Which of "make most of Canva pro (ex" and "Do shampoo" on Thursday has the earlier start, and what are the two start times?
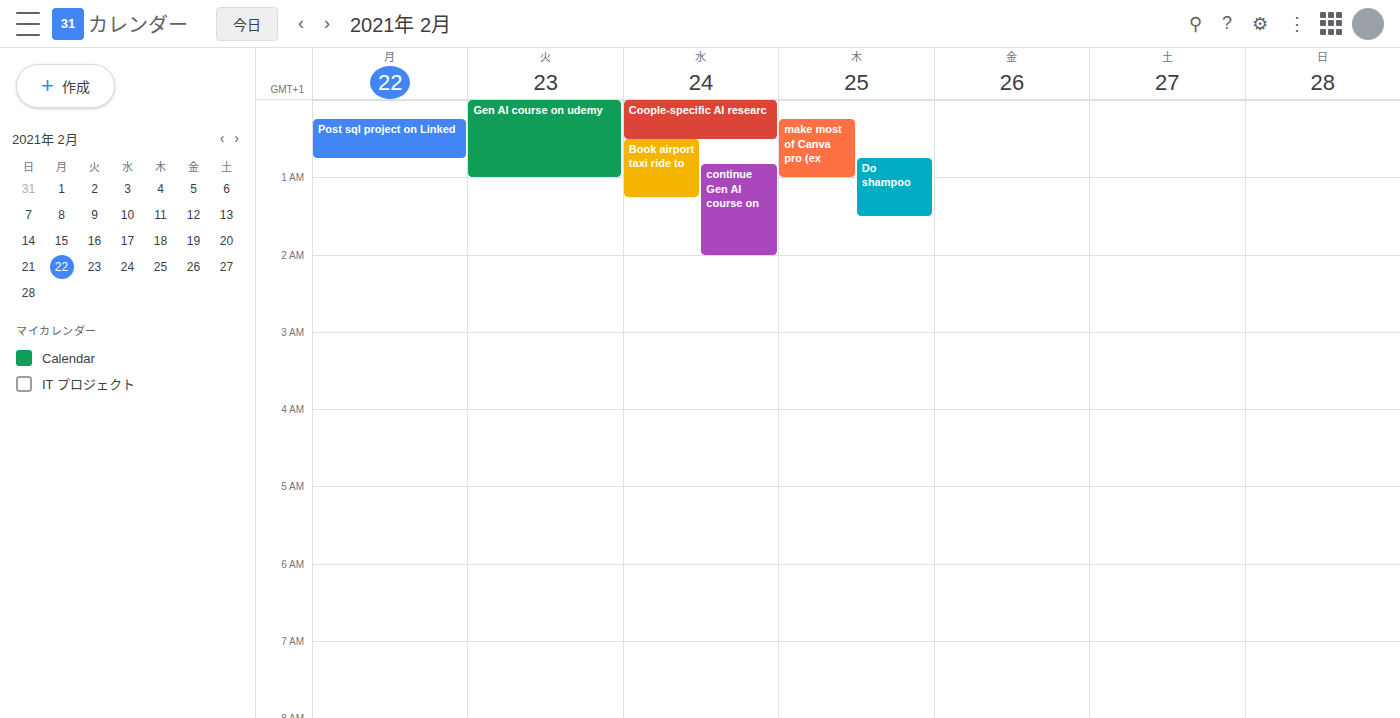
"make most of Canva pro (ex" 12:15 AM; "Do shampoo" 12:45 AM.